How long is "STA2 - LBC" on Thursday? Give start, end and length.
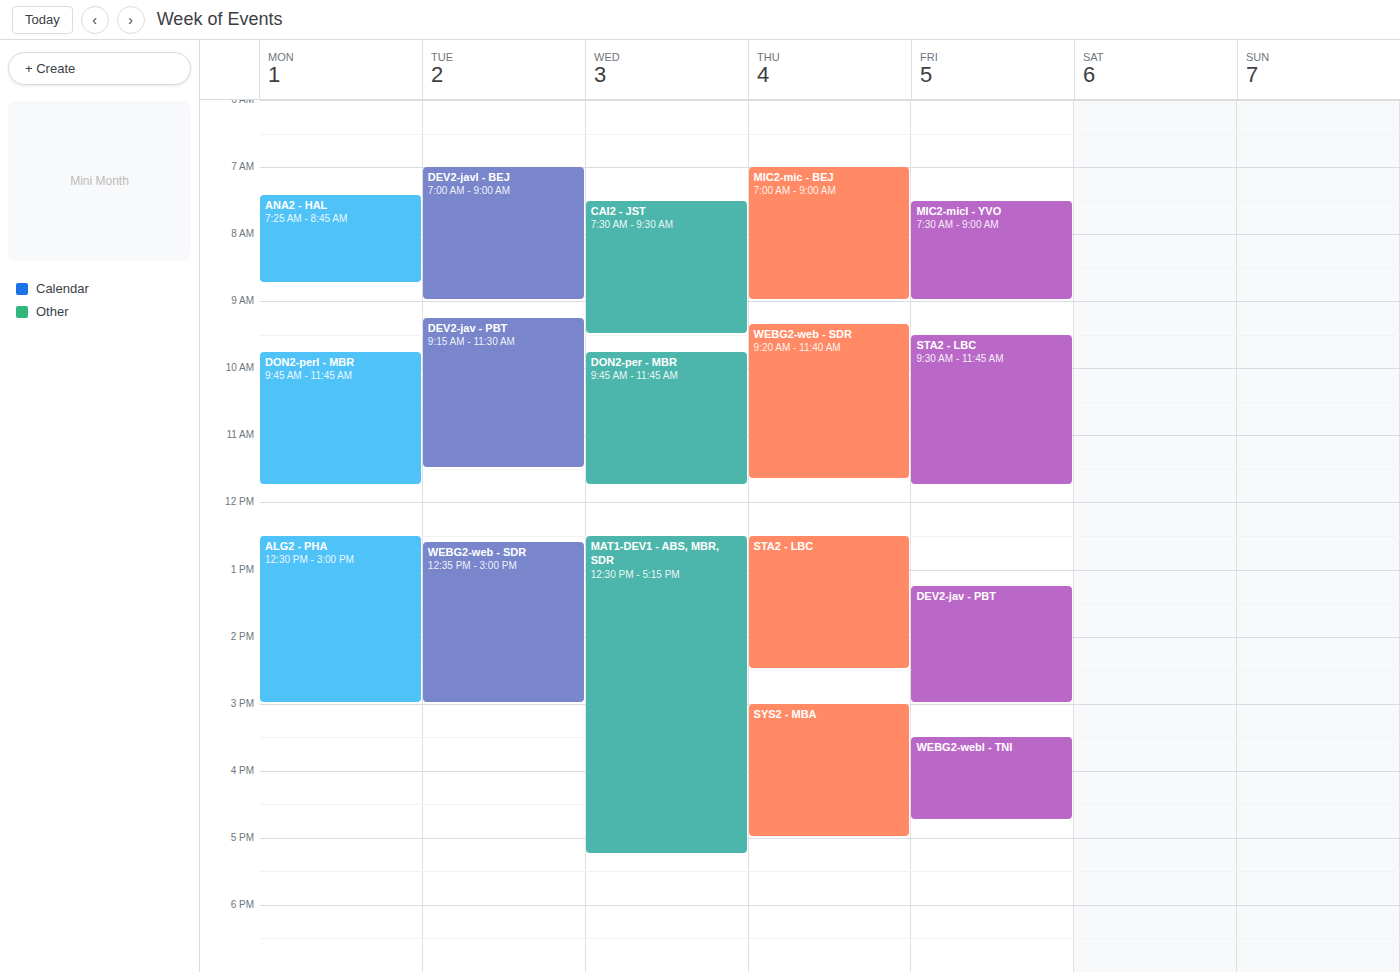
12:30 to 14:30, 2 hours